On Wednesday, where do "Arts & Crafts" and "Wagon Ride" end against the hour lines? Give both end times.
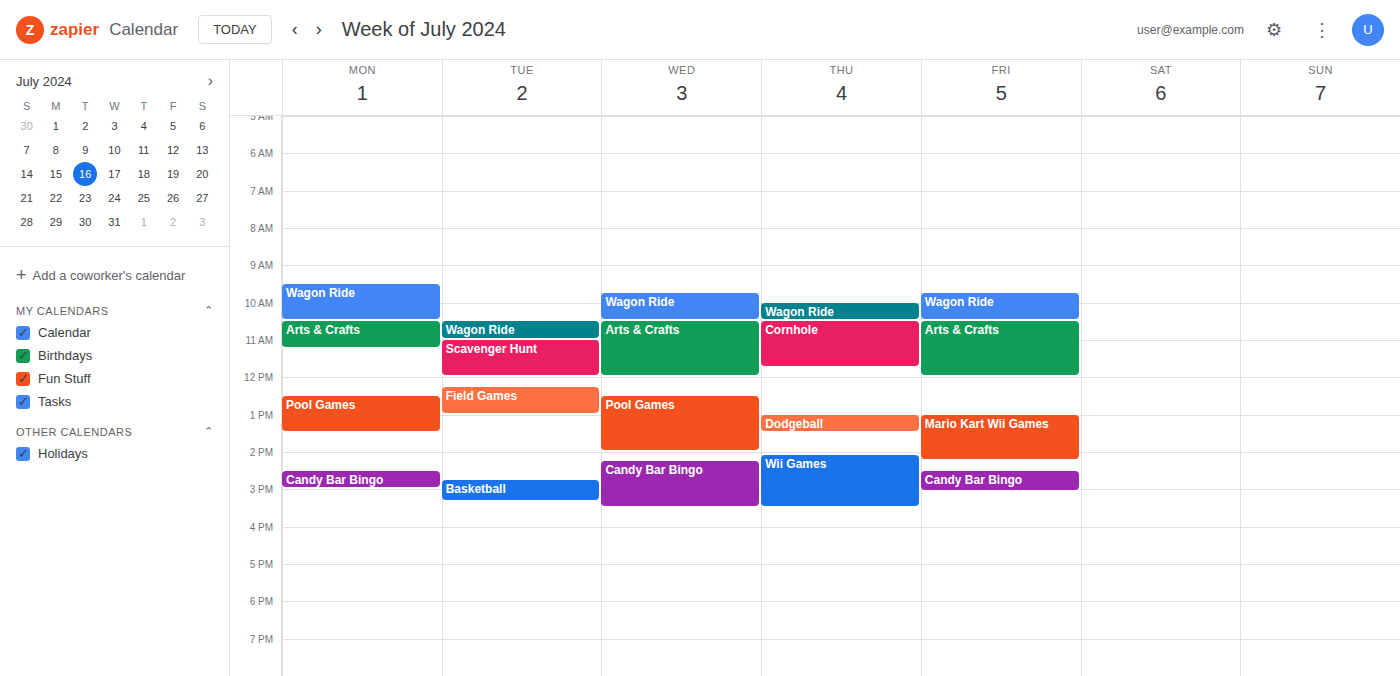
"Arts & Crafts": 12:00 PM, exactly on the 12 PM line. "Wagon Ride": 10:30 AM, halfway between the 10 AM and 11 AM lines.